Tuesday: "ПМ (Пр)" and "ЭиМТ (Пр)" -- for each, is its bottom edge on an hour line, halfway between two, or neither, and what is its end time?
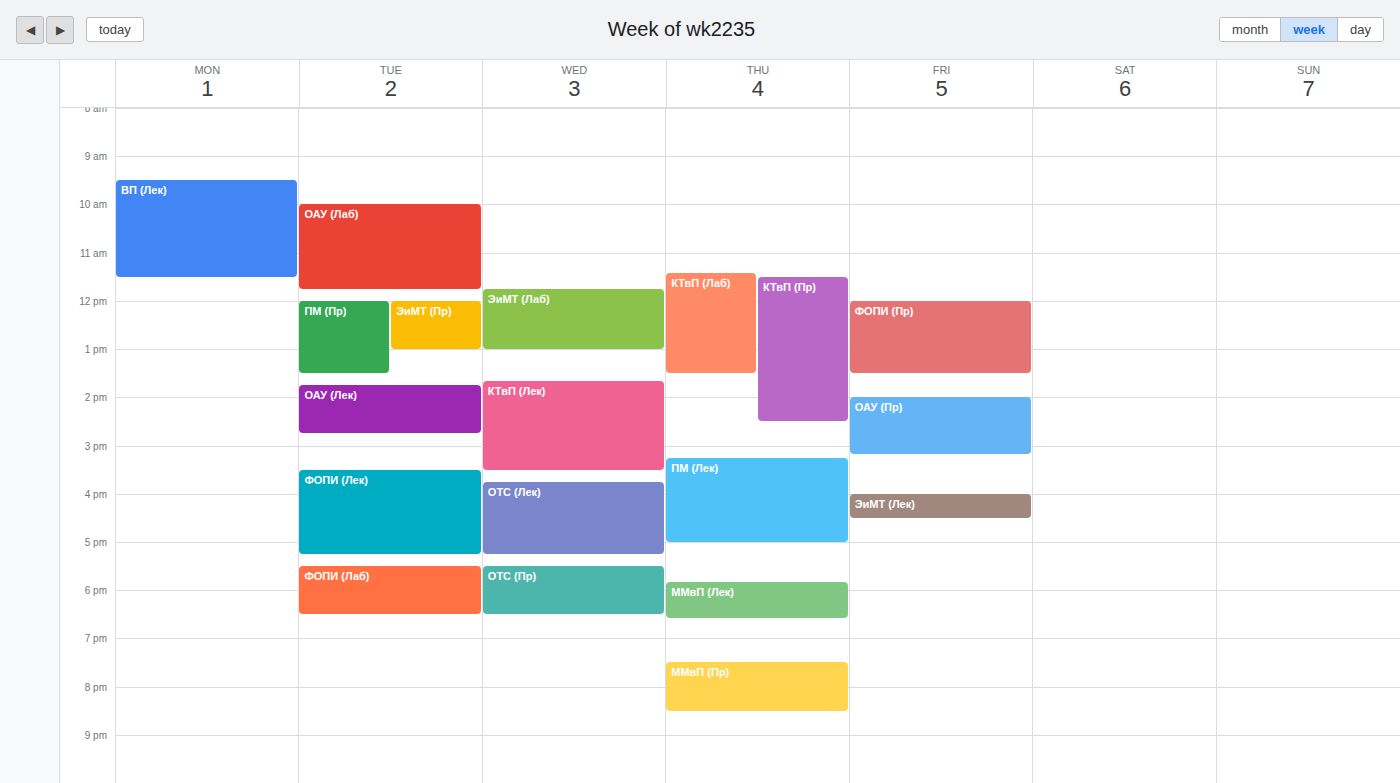
"ПМ (Пр)": 1:30 PM, halfway between the 1 PM and 2 PM lines. "ЭиМТ (Пр)": 1:00 PM, exactly on the 1 PM line.